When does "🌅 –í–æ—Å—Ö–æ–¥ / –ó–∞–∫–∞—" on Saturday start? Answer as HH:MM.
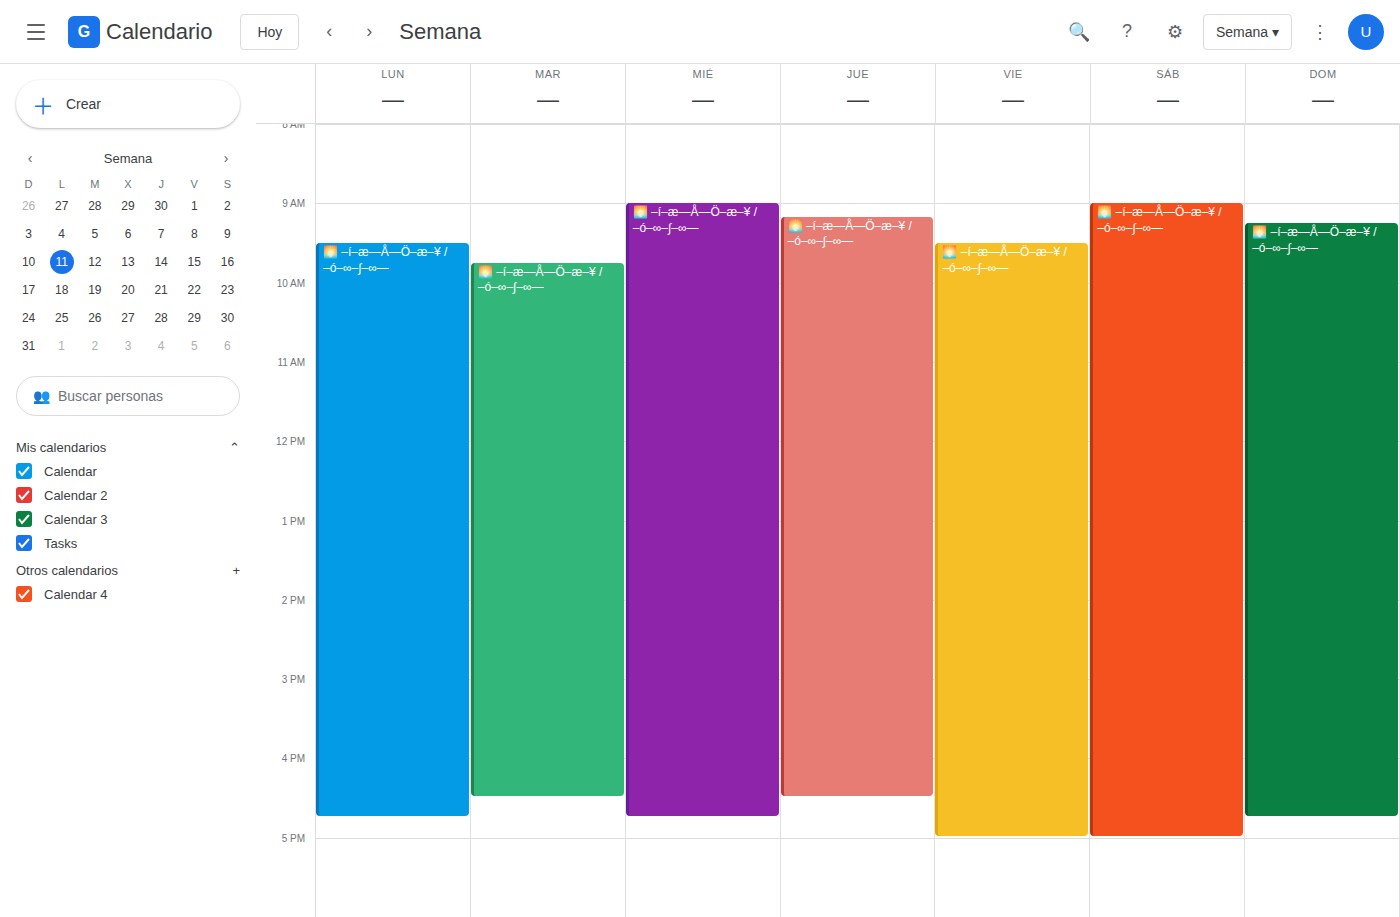
09:00